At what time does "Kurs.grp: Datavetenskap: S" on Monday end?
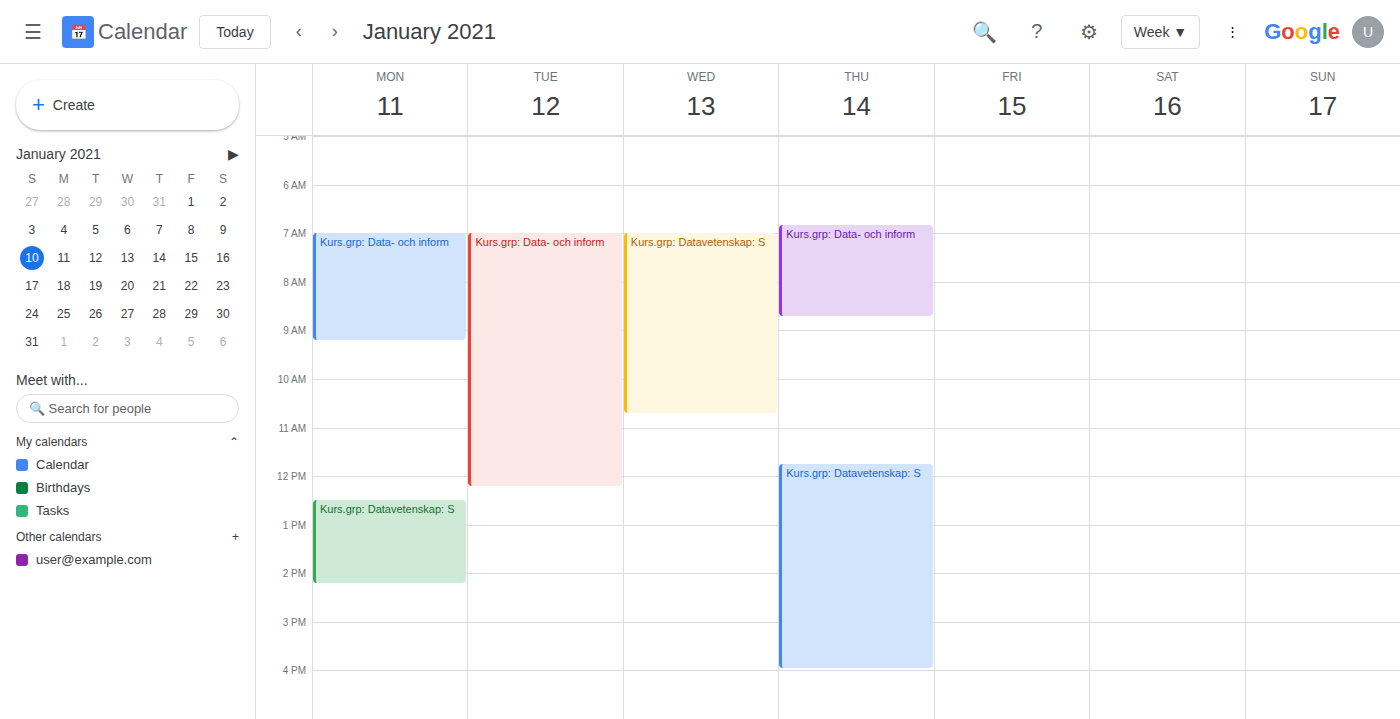
2:15 PM